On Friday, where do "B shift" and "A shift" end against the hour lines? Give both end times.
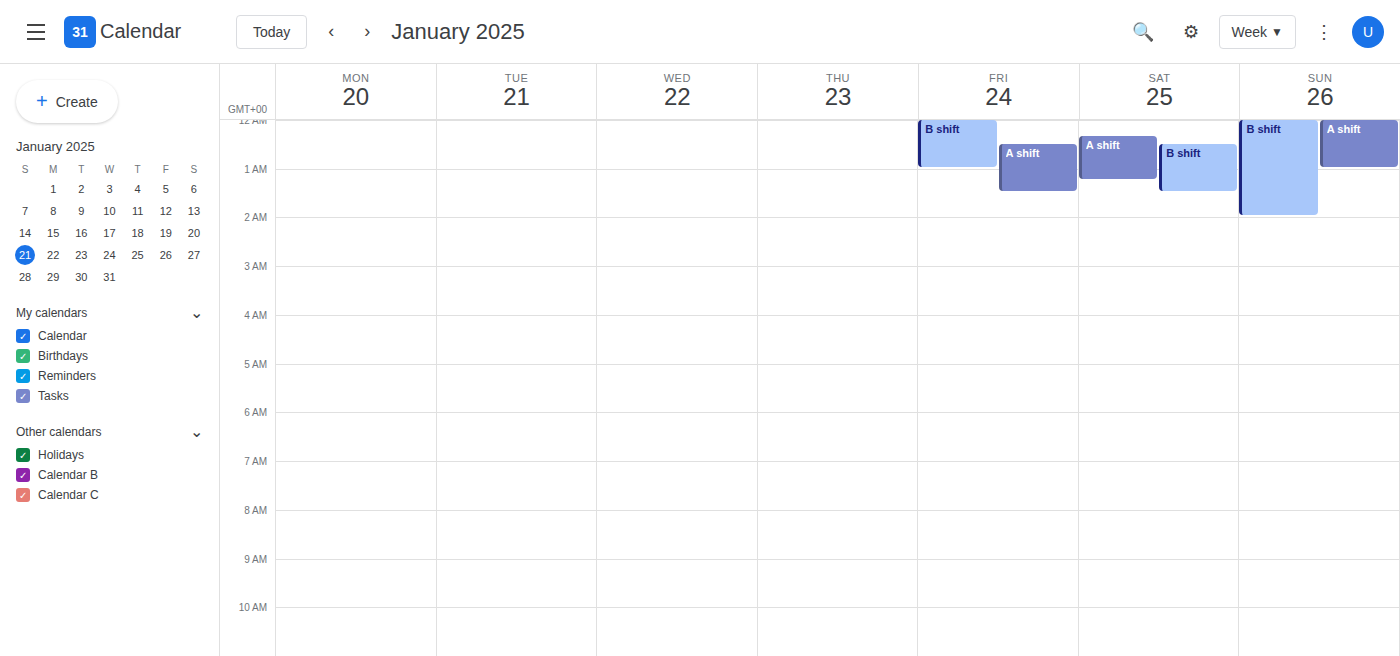
"B shift": 1:00 AM, exactly on the 1 AM line. "A shift": 1:30 AM, halfway between the 1 AM and 2 AM lines.